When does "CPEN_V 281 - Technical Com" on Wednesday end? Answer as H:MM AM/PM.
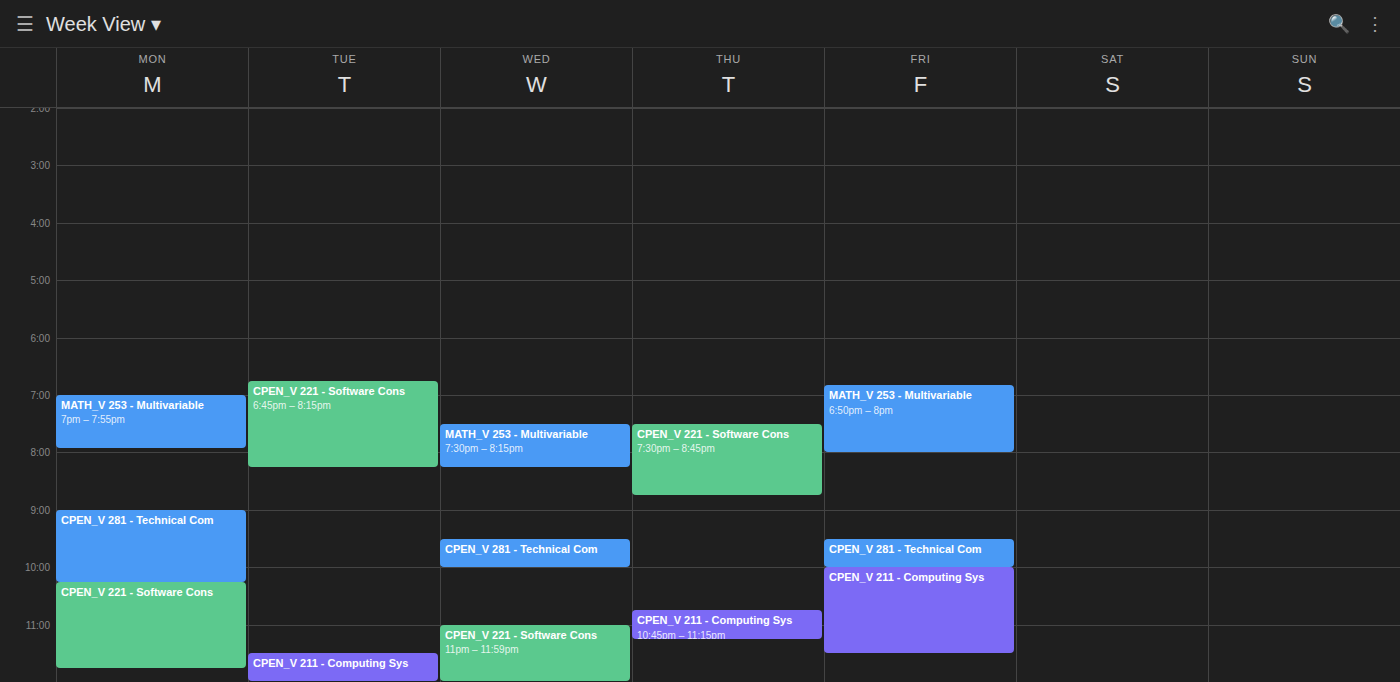
10:00 PM